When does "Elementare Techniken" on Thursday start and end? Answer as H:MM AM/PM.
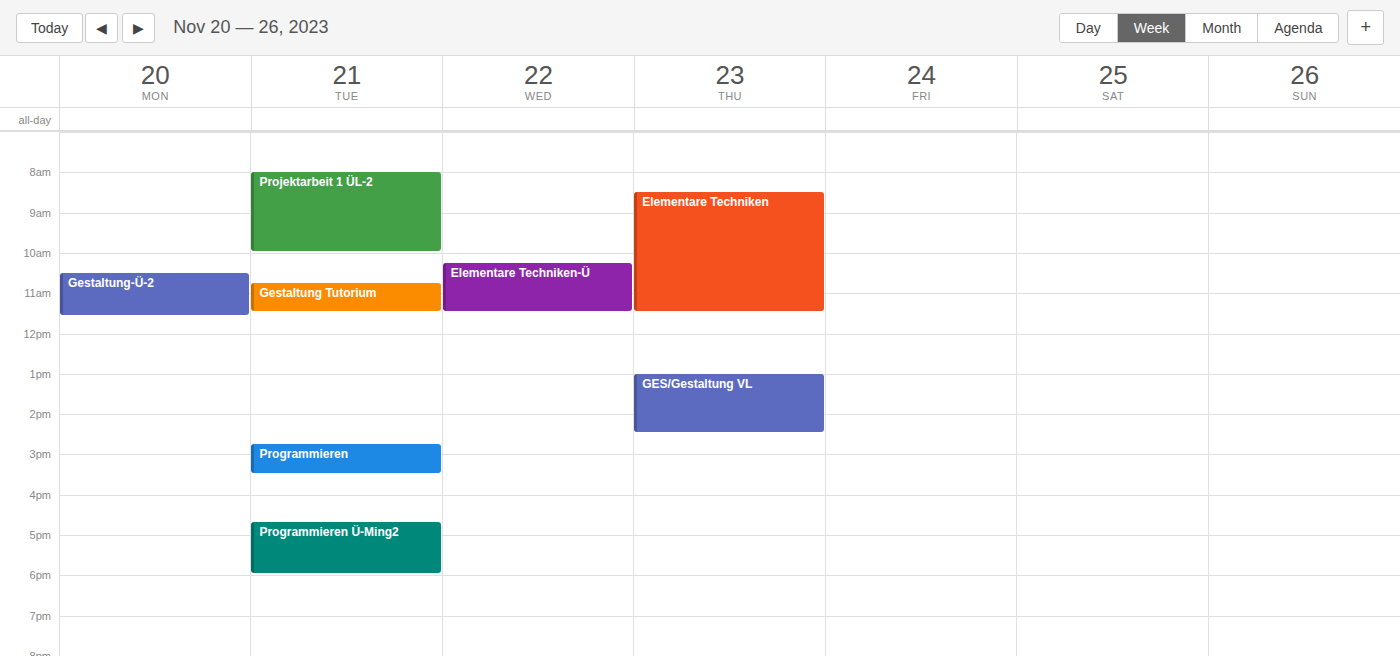
8:30 AM to 11:30 AM